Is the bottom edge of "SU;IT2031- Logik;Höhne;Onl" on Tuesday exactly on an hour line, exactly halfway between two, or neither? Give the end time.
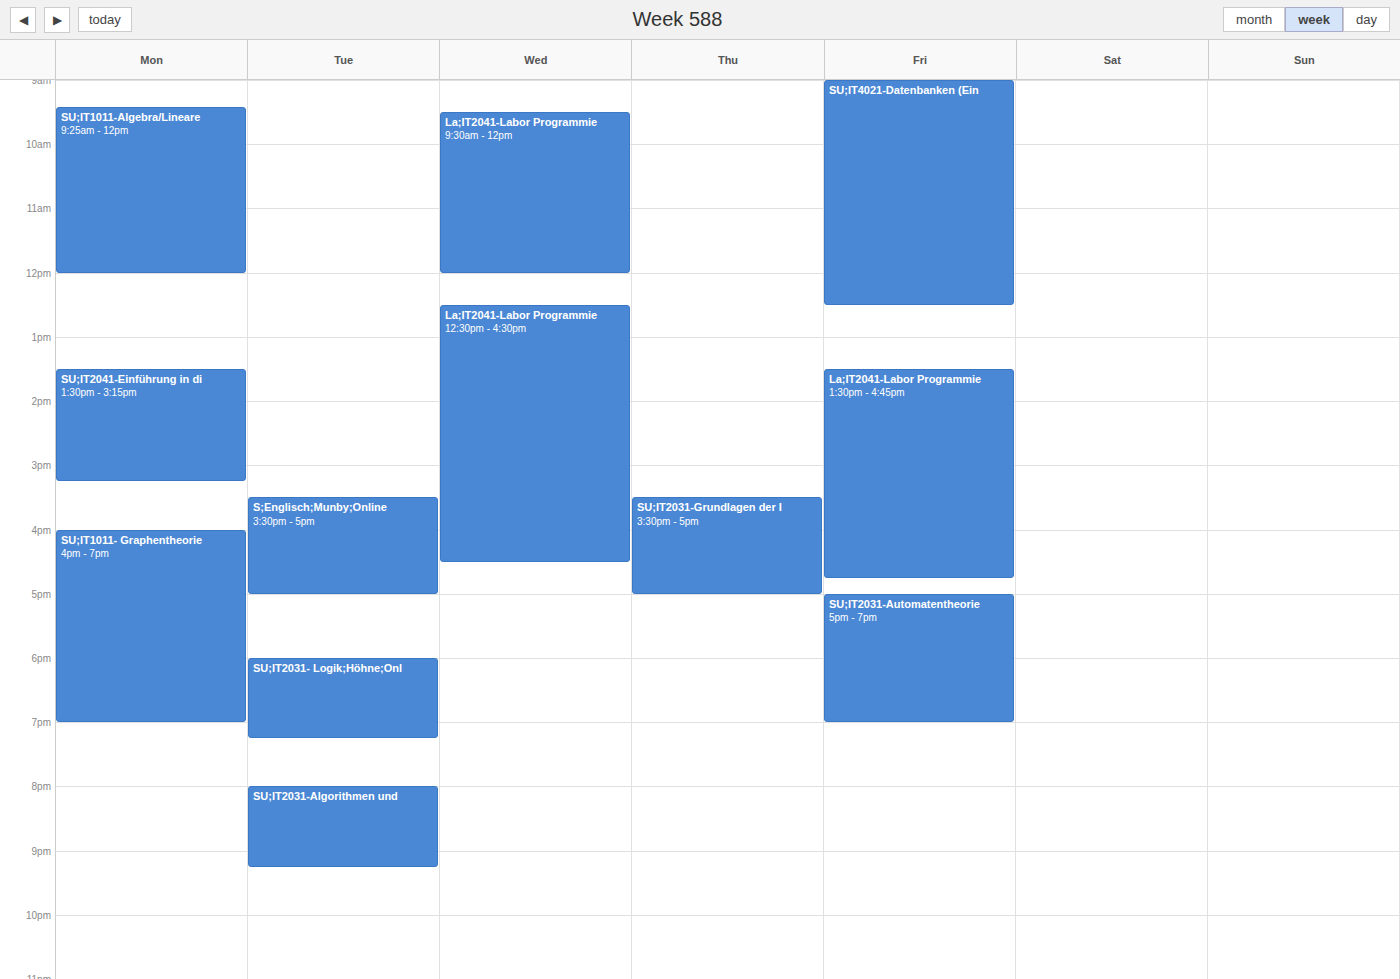
7:15 PM -- neither: a quarter of the way from the 7 PM line to the 8 PM line.